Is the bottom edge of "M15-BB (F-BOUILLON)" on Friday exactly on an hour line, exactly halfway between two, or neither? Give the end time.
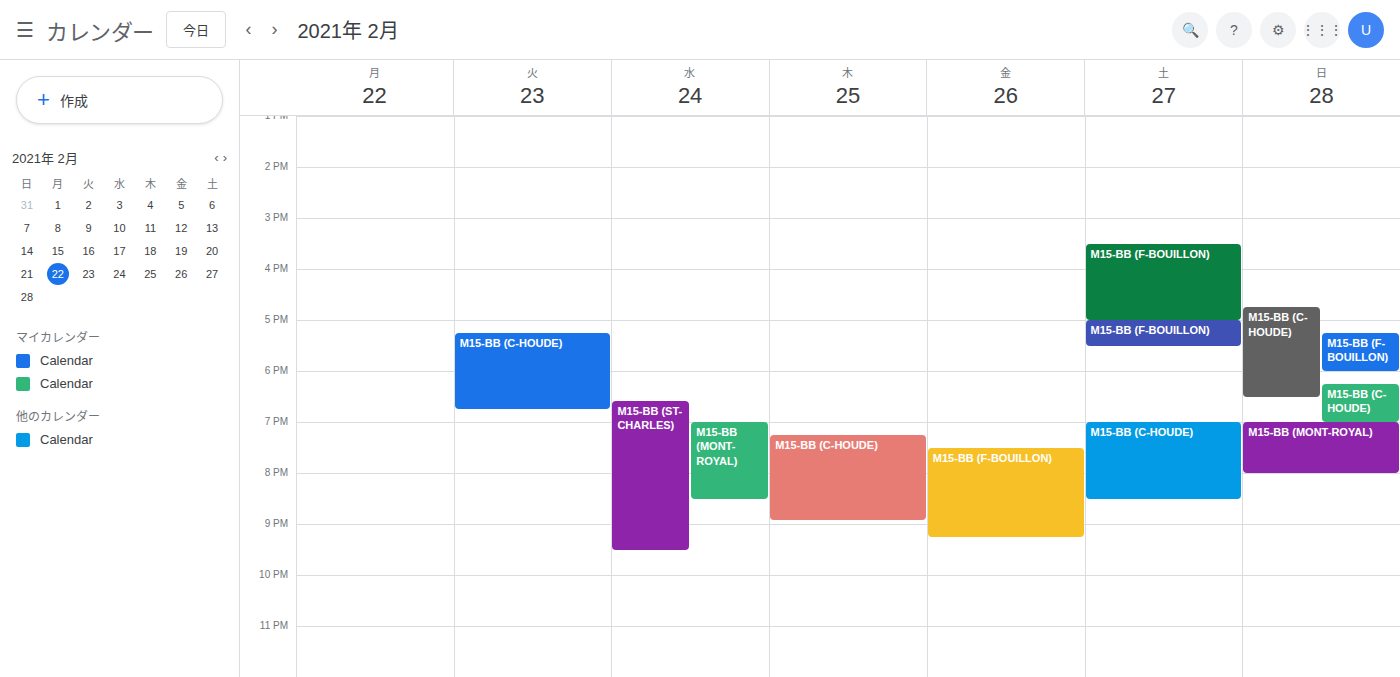
21:15 -- neither: a quarter of the way from the 21:00 line to the 22:00 line.